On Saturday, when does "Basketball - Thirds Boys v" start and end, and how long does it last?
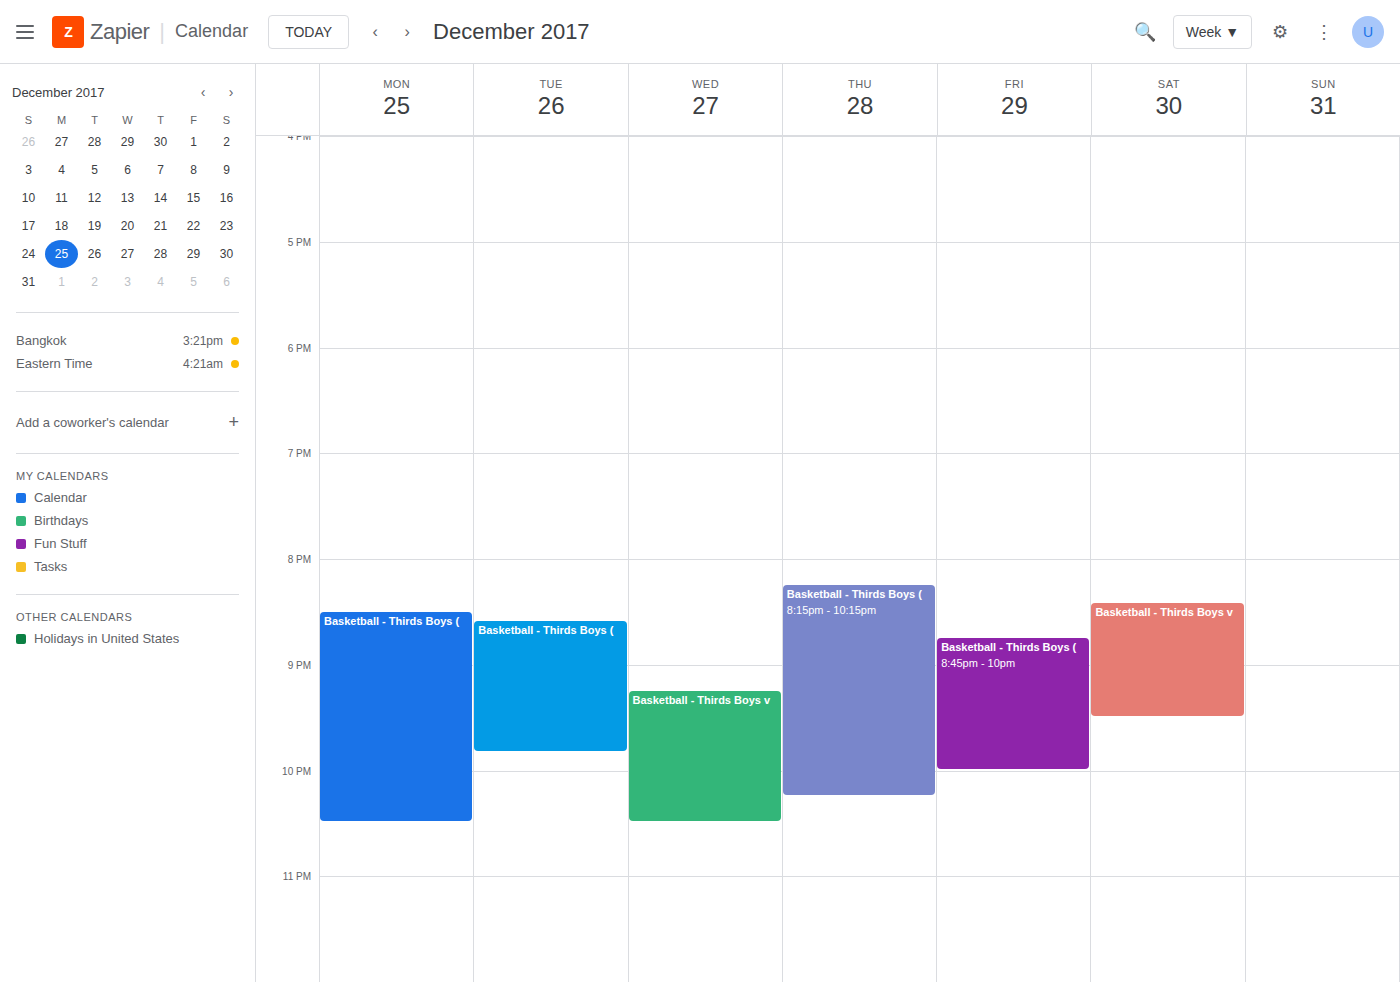
20:25 to 21:30, 1 hour 5 minutes